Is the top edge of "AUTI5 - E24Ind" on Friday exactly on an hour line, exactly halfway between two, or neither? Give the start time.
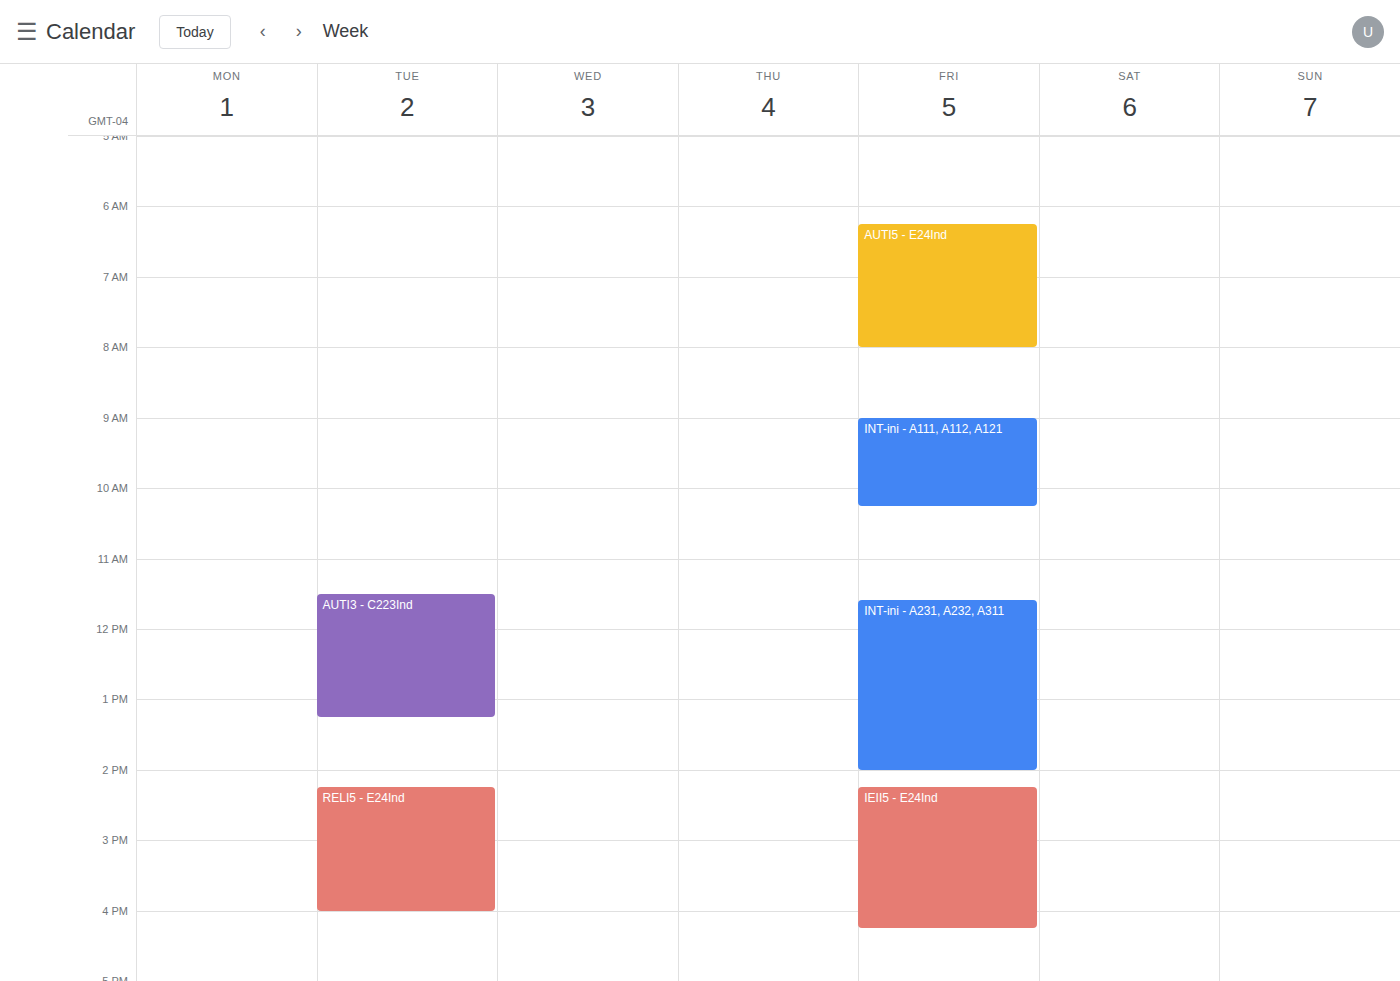
6:15 AM -- neither: a quarter of the way from the 6 AM line to the 7 AM line.